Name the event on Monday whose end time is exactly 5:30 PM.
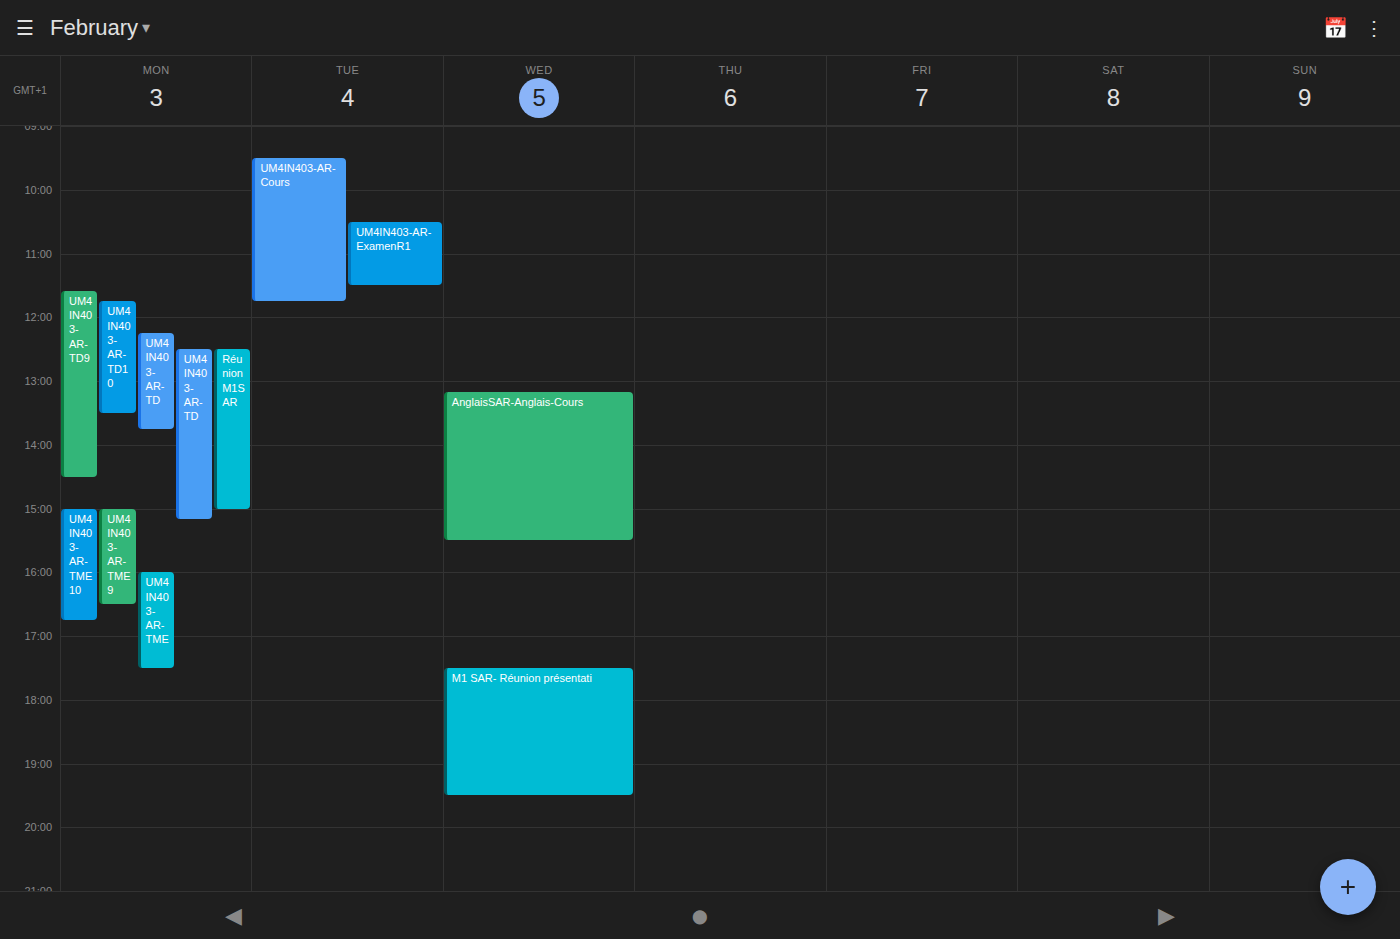
"UM4IN403-AR-TME"